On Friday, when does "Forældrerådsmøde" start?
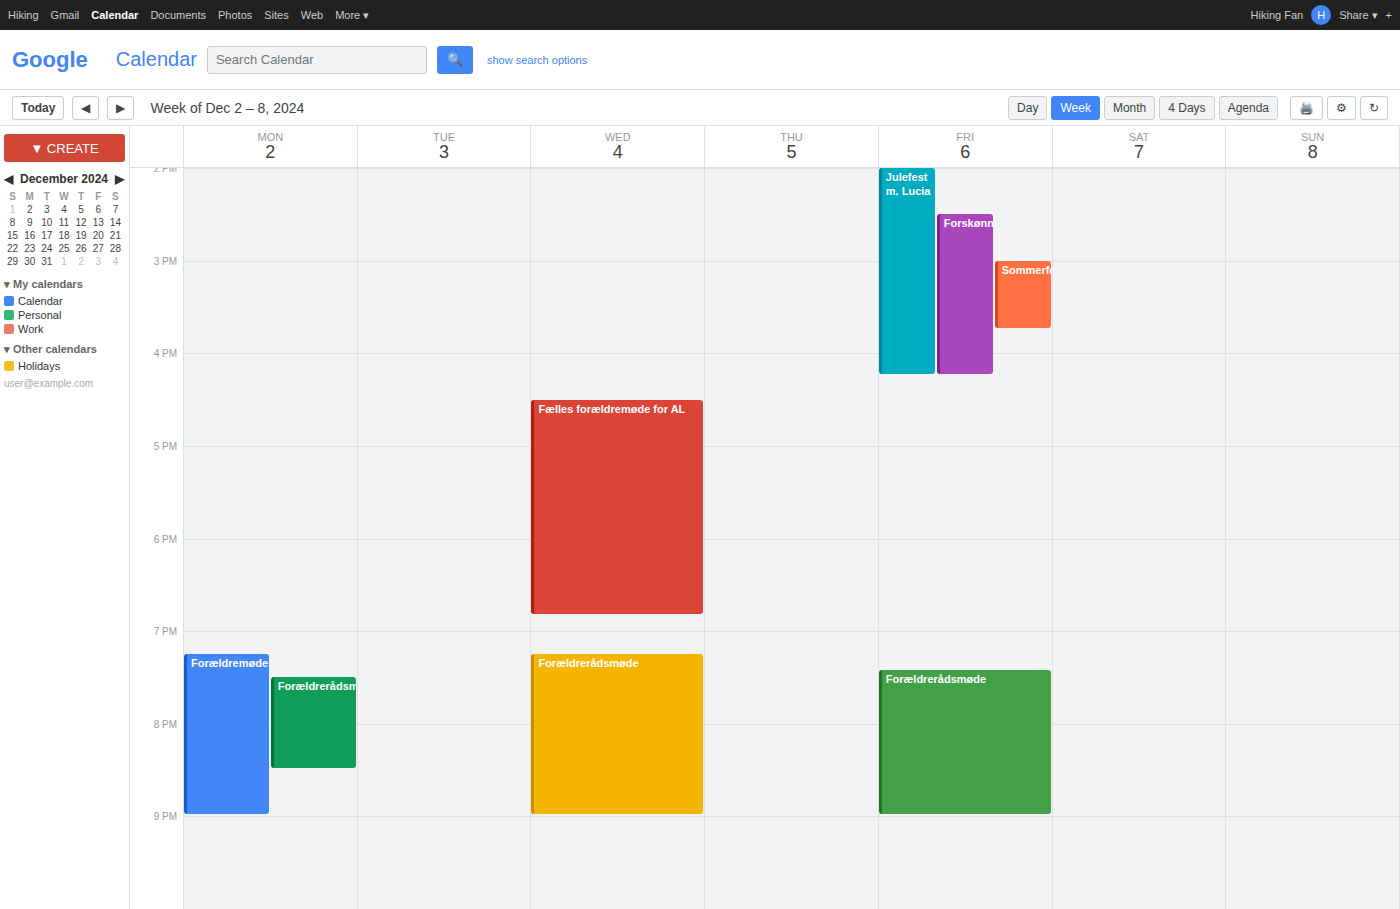
7:25 PM